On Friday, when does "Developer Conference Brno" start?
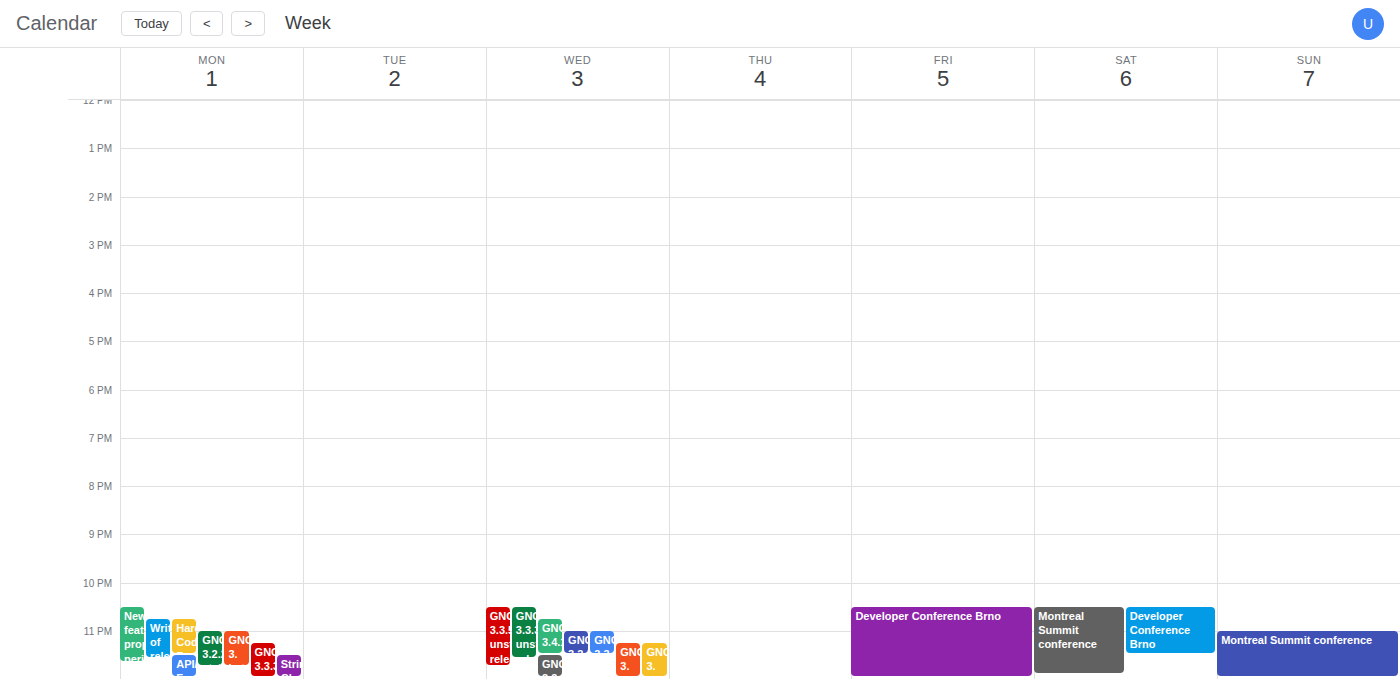
10:30 PM